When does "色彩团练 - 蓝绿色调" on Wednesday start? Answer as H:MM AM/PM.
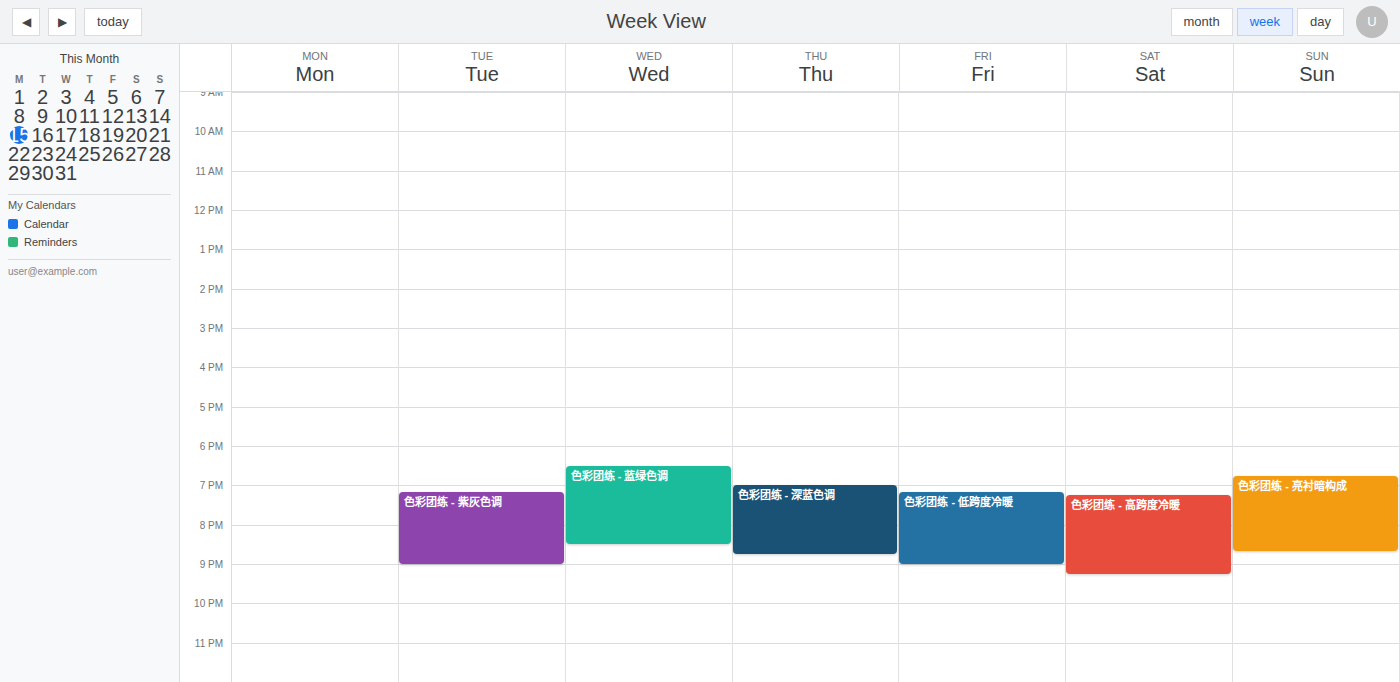
6:30 PM